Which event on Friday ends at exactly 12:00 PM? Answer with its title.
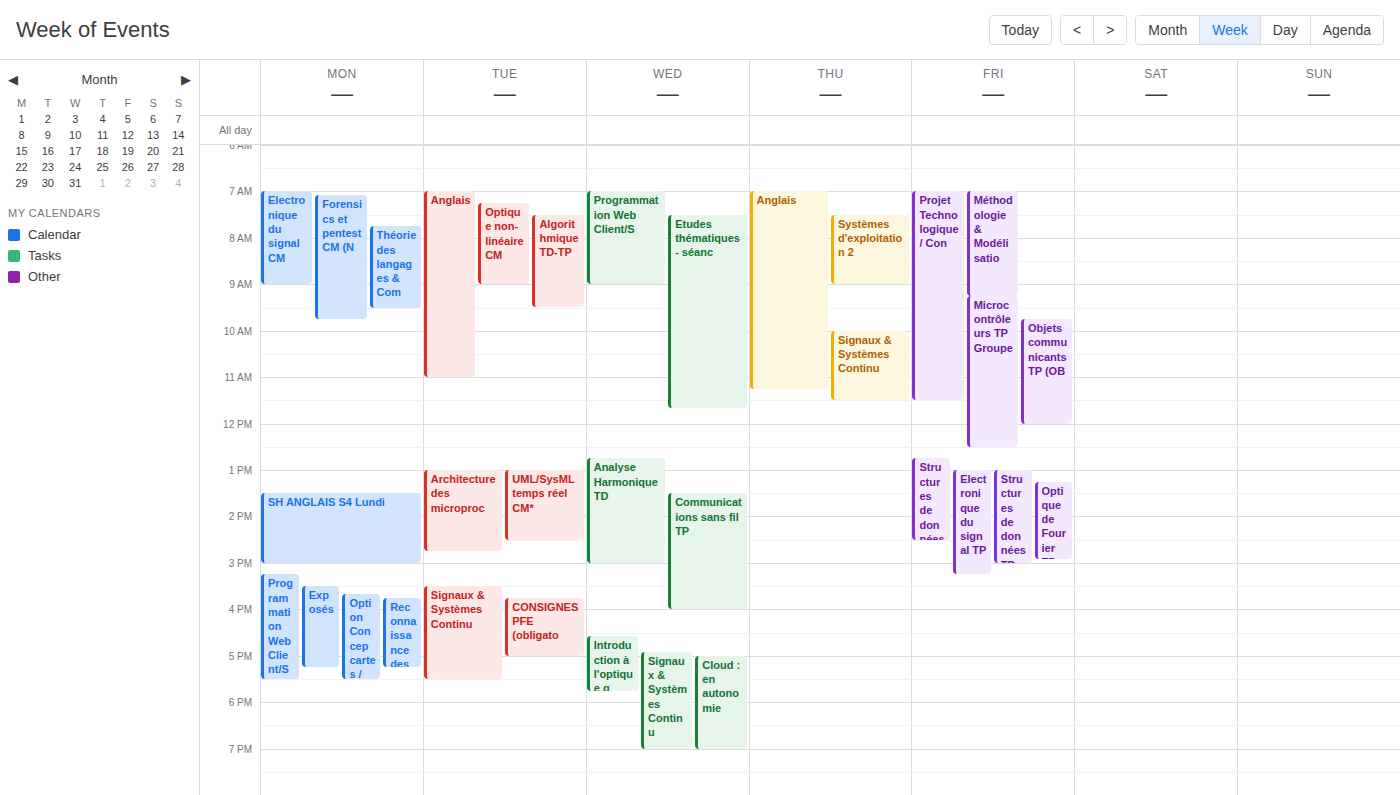
"Objets communicants TP (OB"